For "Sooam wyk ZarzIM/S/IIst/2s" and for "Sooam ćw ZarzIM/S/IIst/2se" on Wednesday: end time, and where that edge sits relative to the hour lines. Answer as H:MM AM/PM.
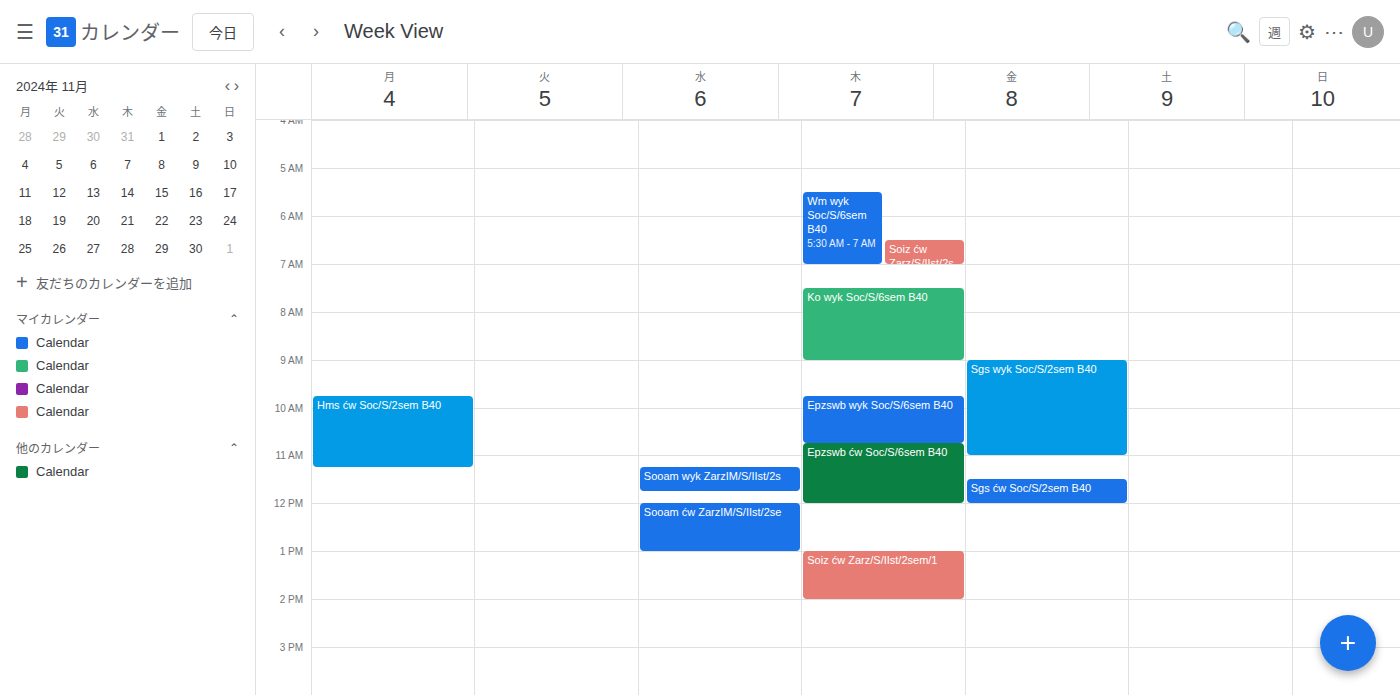
"Sooam wyk ZarzIM/S/IIst/2s": 11:45 AM, neither: three quarters of the way from the 11 AM line to the 12 PM line. "Sooam ćw ZarzIM/S/IIst/2se": 1:00 PM, exactly on the 1 PM line.